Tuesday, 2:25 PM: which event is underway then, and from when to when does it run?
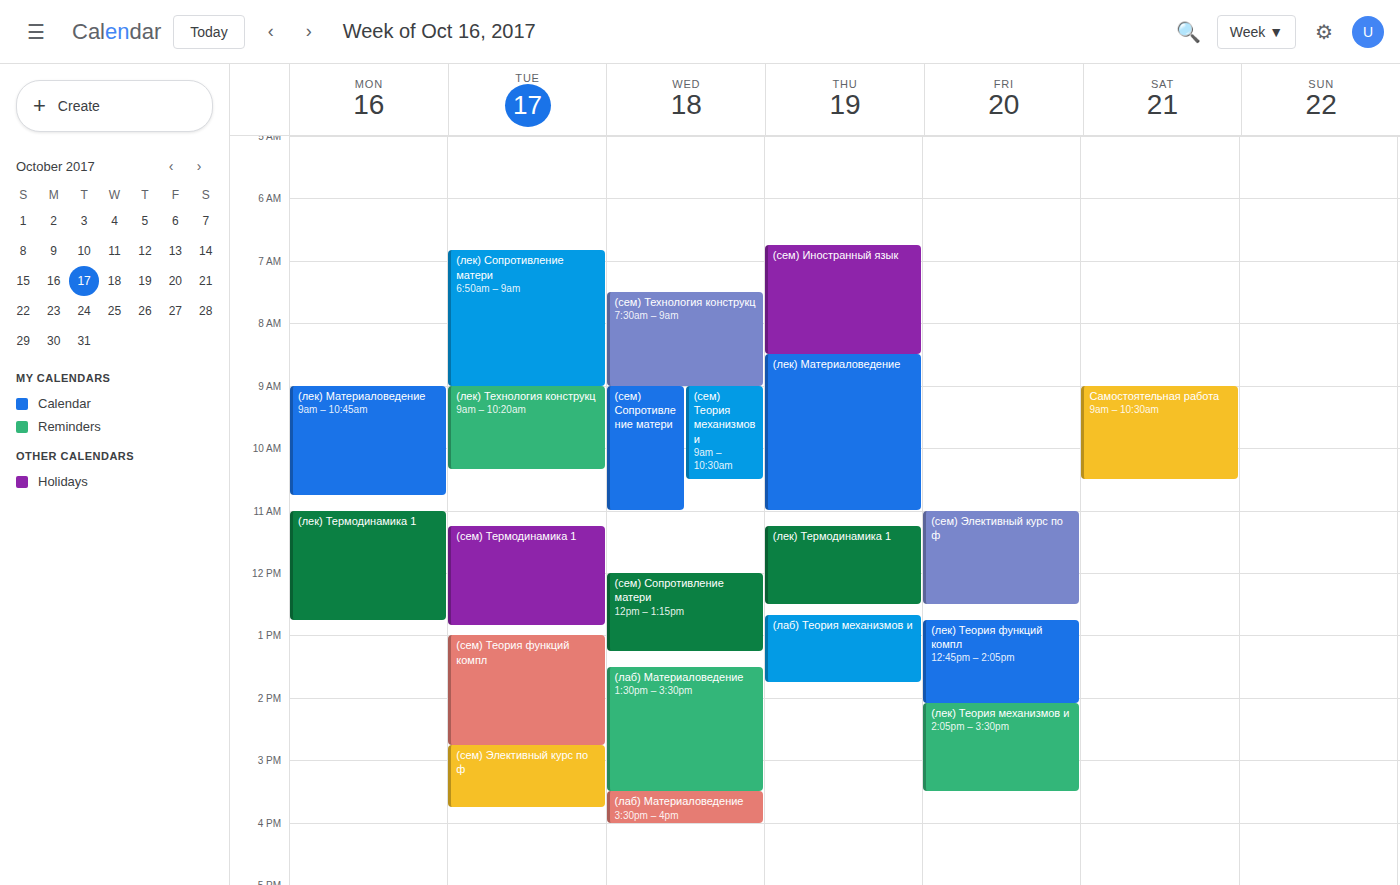
"(сем) Теория функций компл", 1:00 PM to 2:45 PM